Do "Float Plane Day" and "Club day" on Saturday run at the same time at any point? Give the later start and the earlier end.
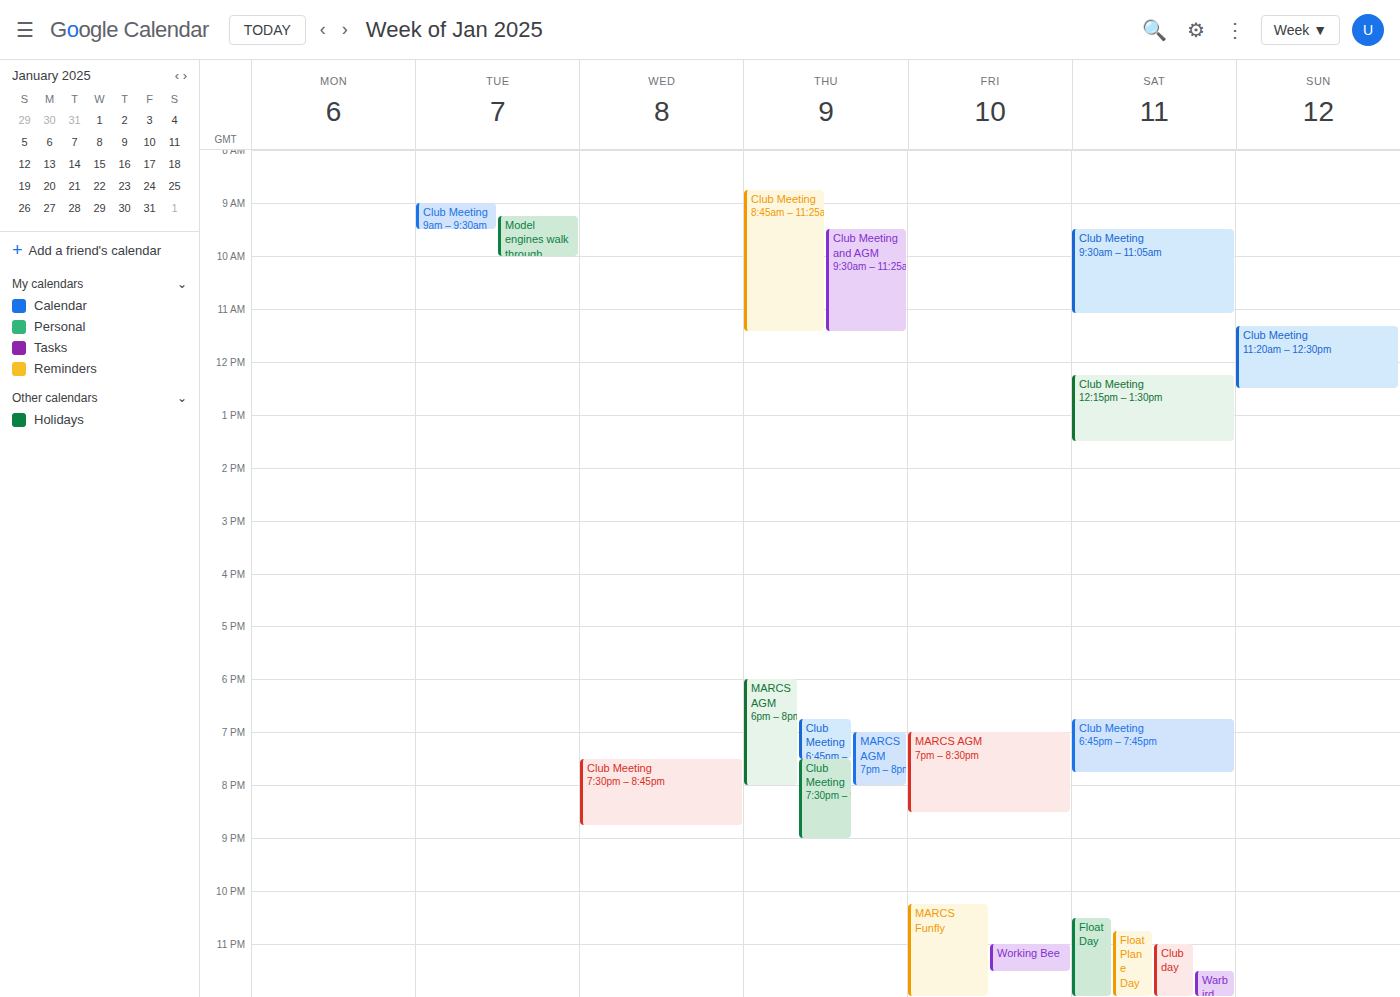
"Club day" runs 11:00 PM to 12:00 AM, inside "Float Plane Day" -- they overlap.